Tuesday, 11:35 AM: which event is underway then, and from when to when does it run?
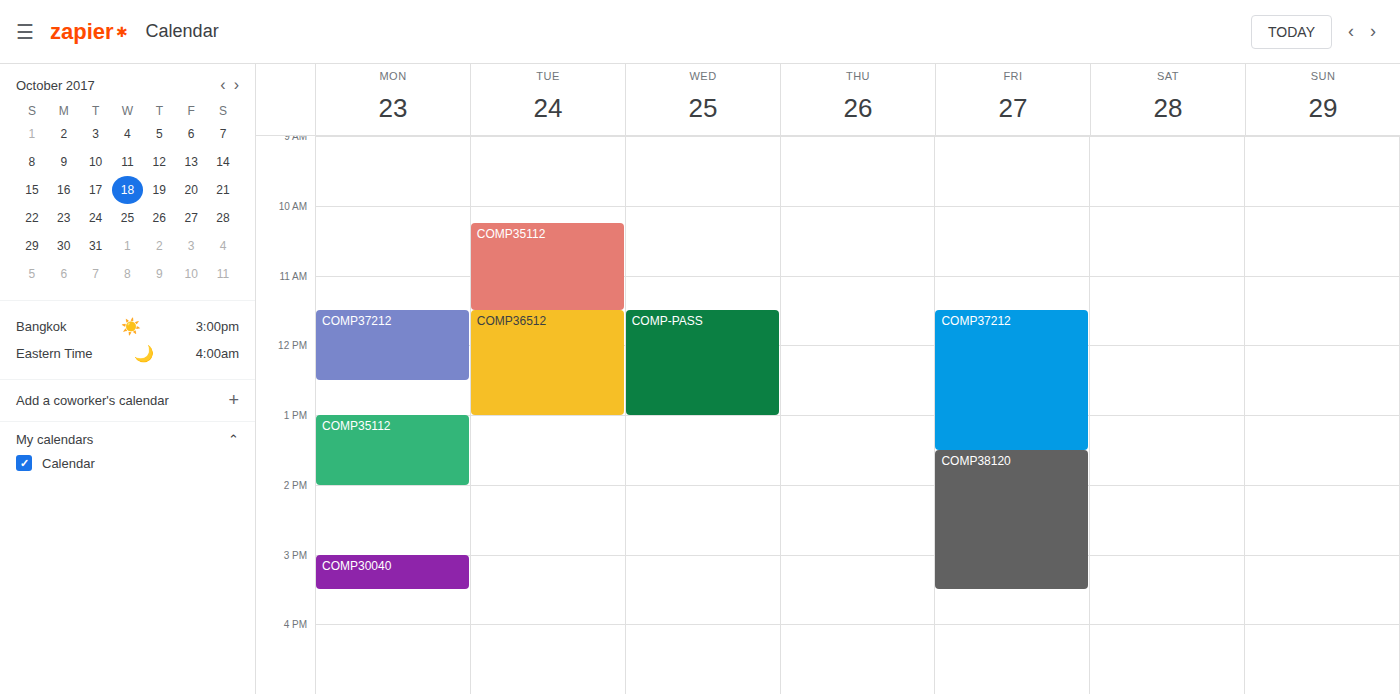
"COMP36512", 11:30 AM to 1:00 PM